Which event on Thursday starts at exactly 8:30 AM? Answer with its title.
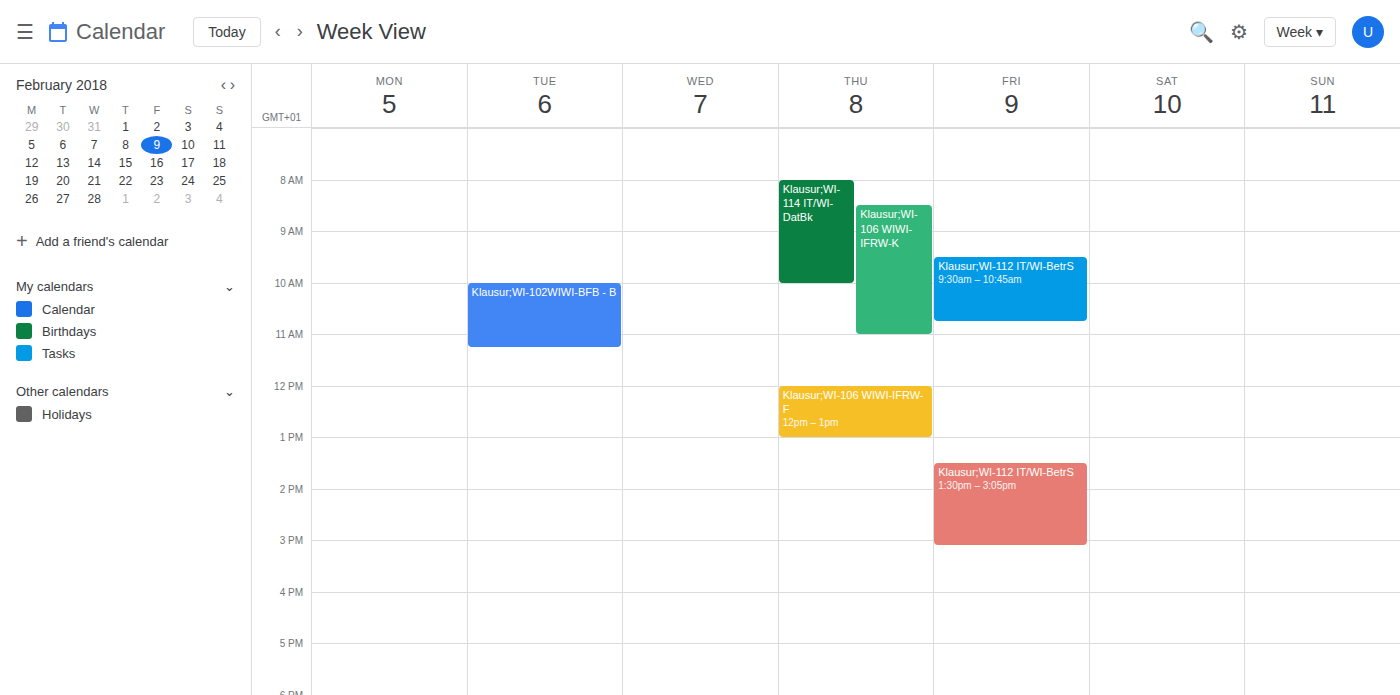
"Klausur;WI-106 WIWI-IFRW-K"